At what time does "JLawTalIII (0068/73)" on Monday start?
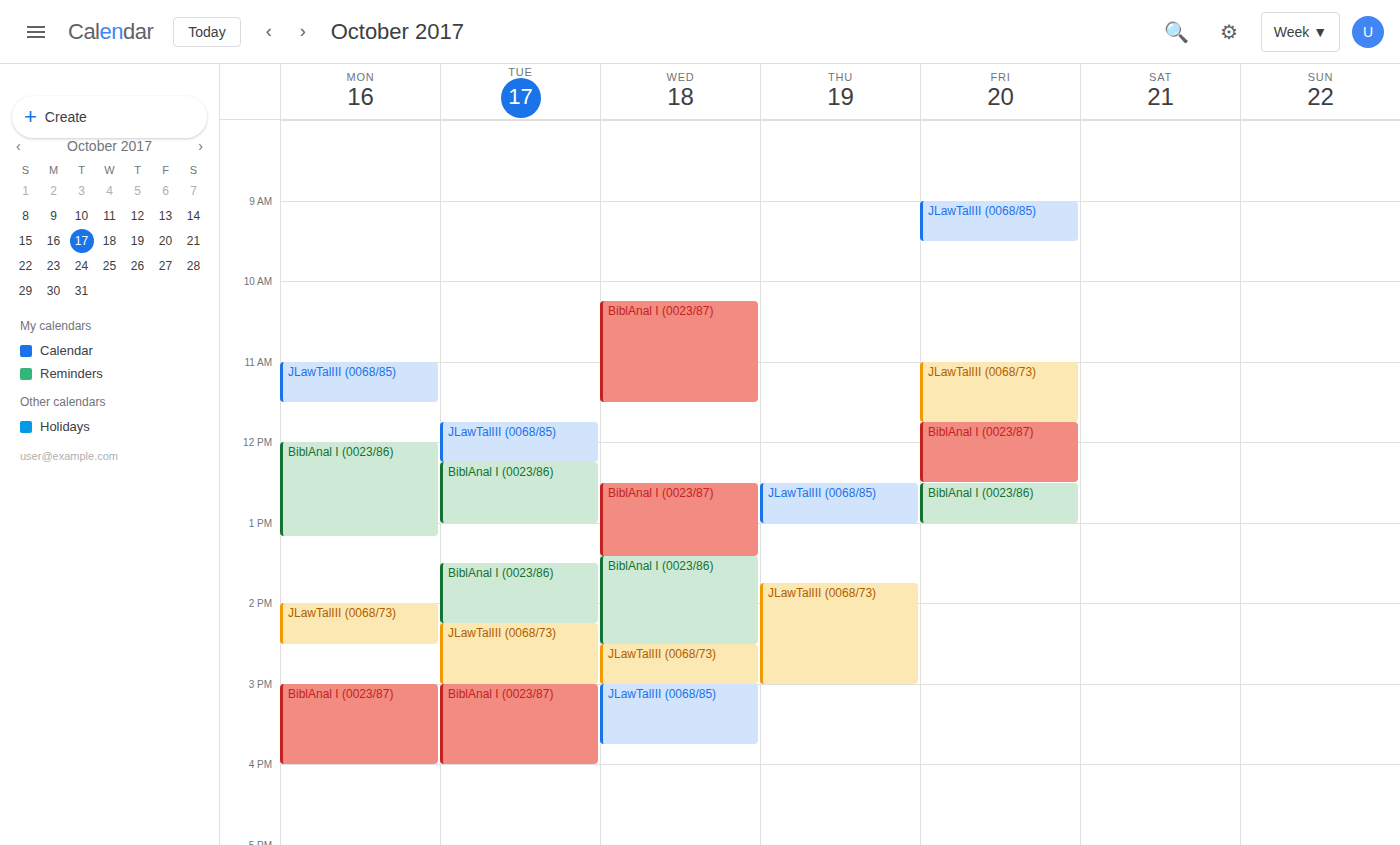
2:00 PM